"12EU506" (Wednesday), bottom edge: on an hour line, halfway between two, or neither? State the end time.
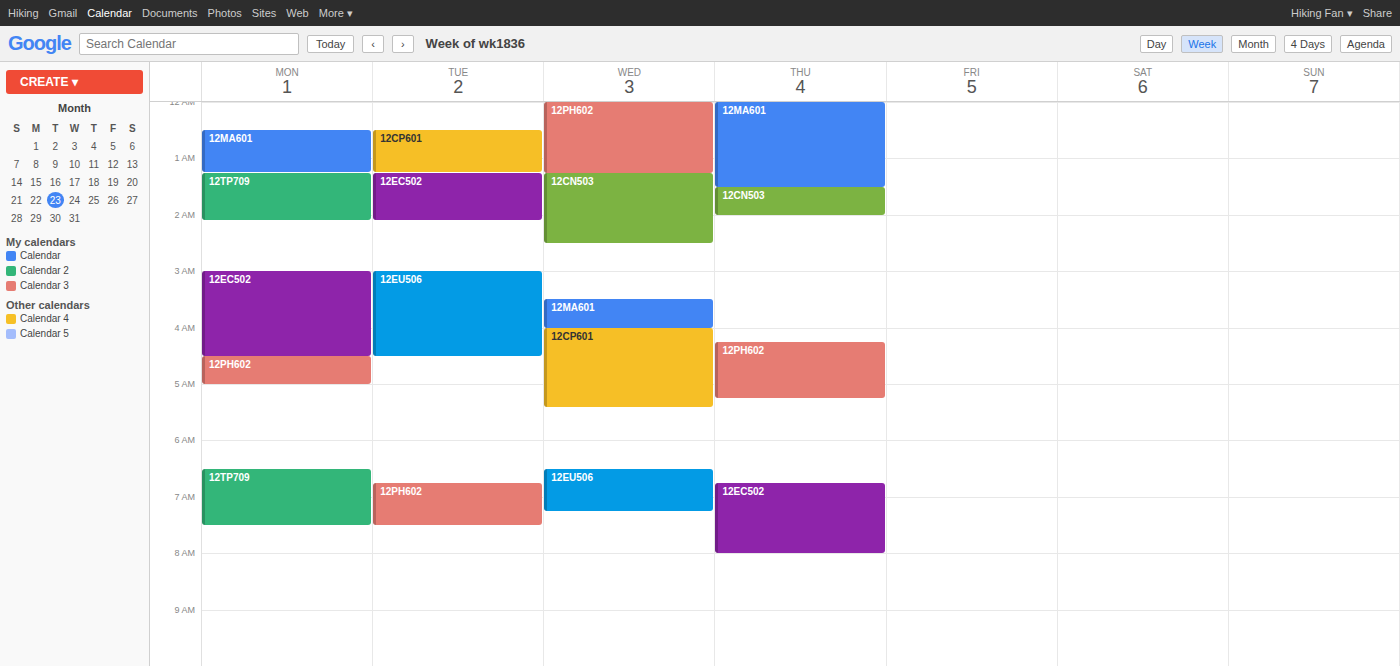
7:15 AM -- neither: a quarter of the way from the 7 AM line to the 8 AM line.